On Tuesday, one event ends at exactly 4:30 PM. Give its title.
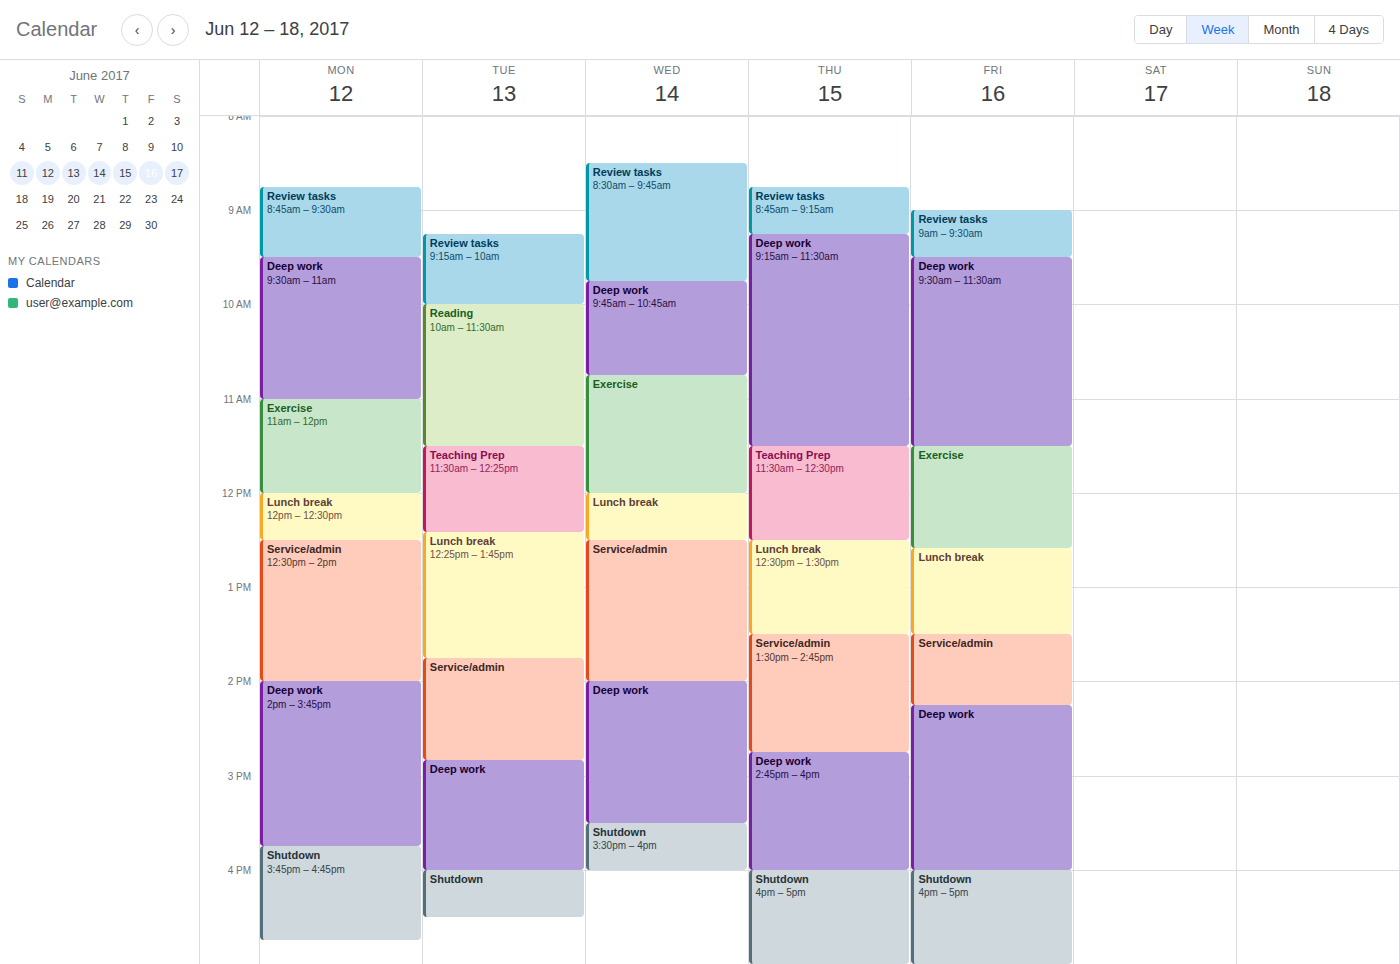
"Shutdown"